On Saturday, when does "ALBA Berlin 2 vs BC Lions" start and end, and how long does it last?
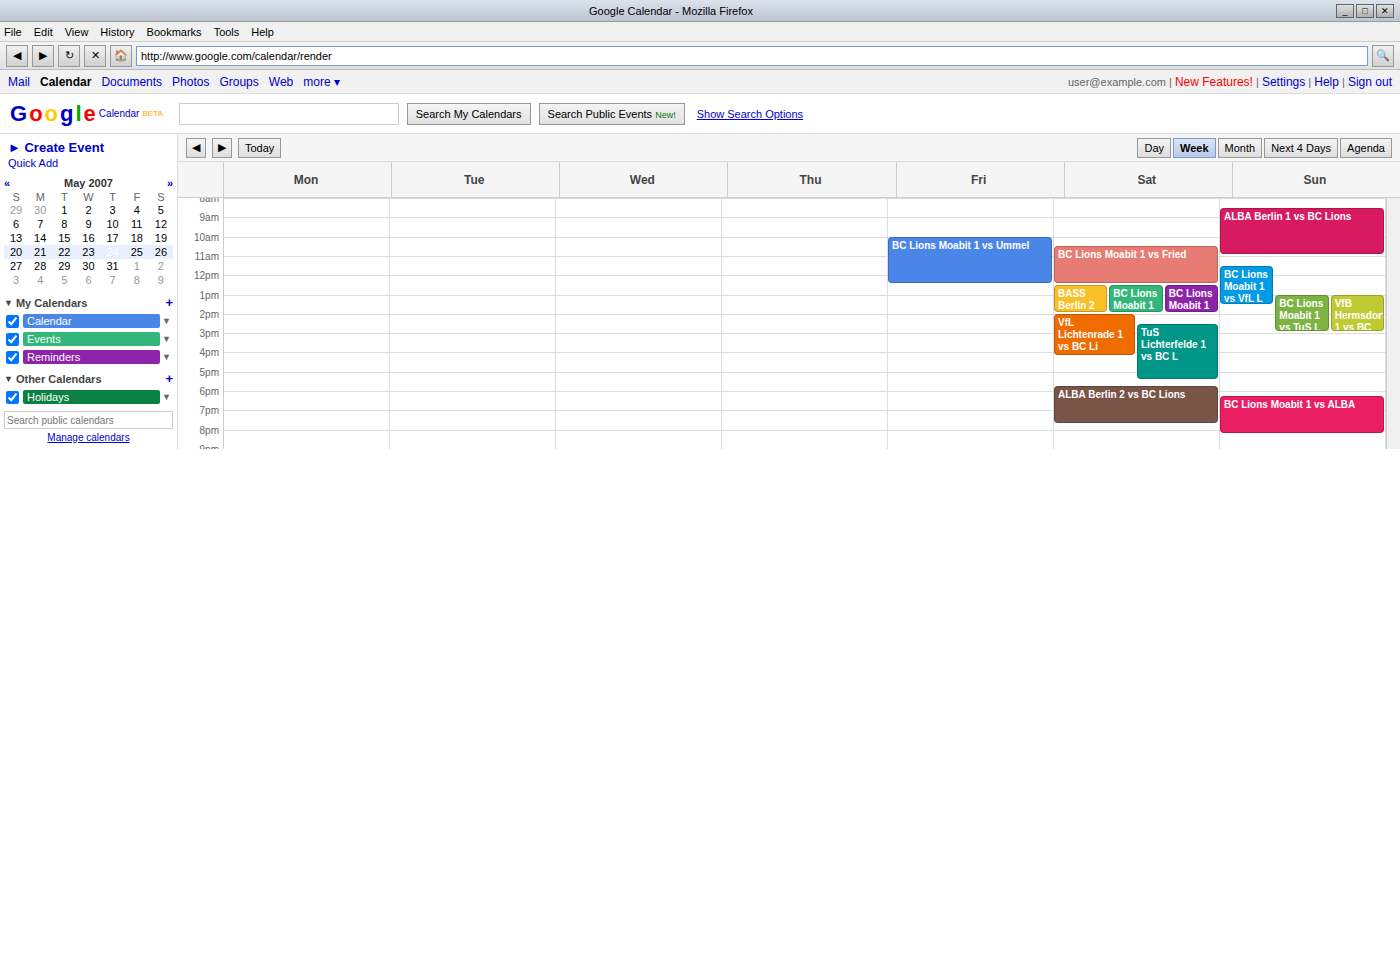
5:45 PM to 7:45 PM, 2 hours